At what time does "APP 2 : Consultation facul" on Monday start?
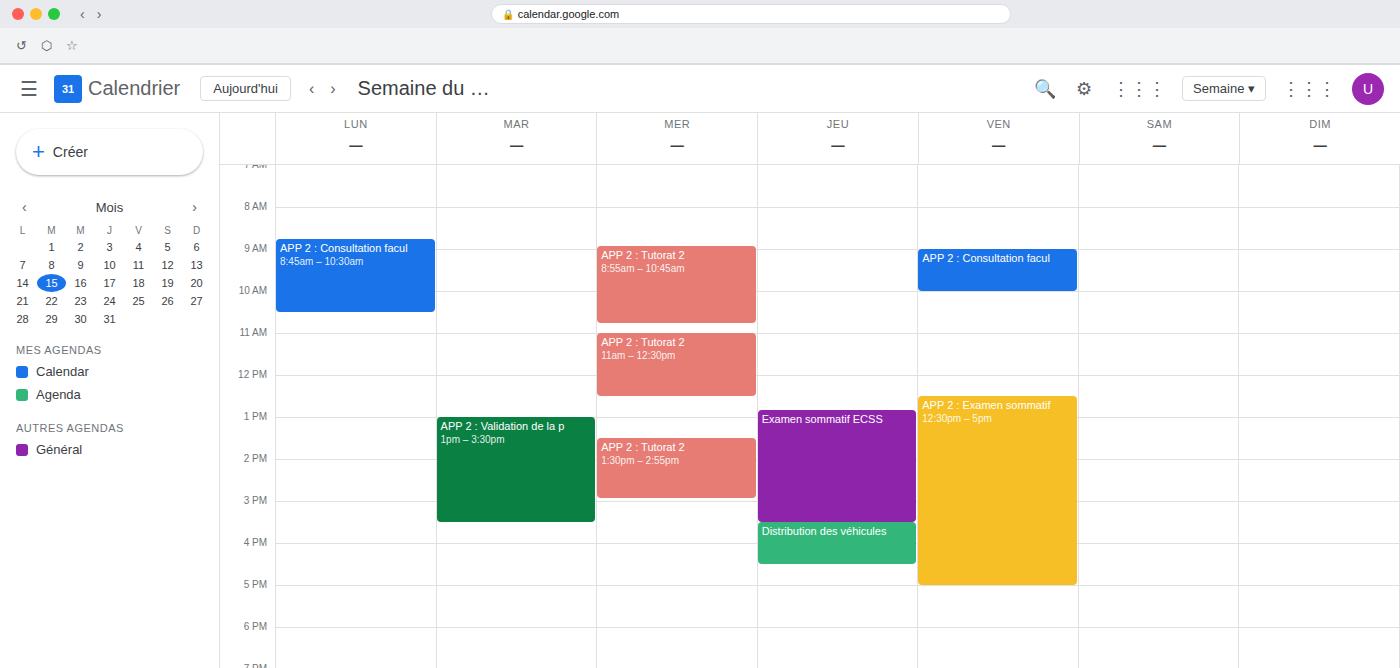
8:45 AM